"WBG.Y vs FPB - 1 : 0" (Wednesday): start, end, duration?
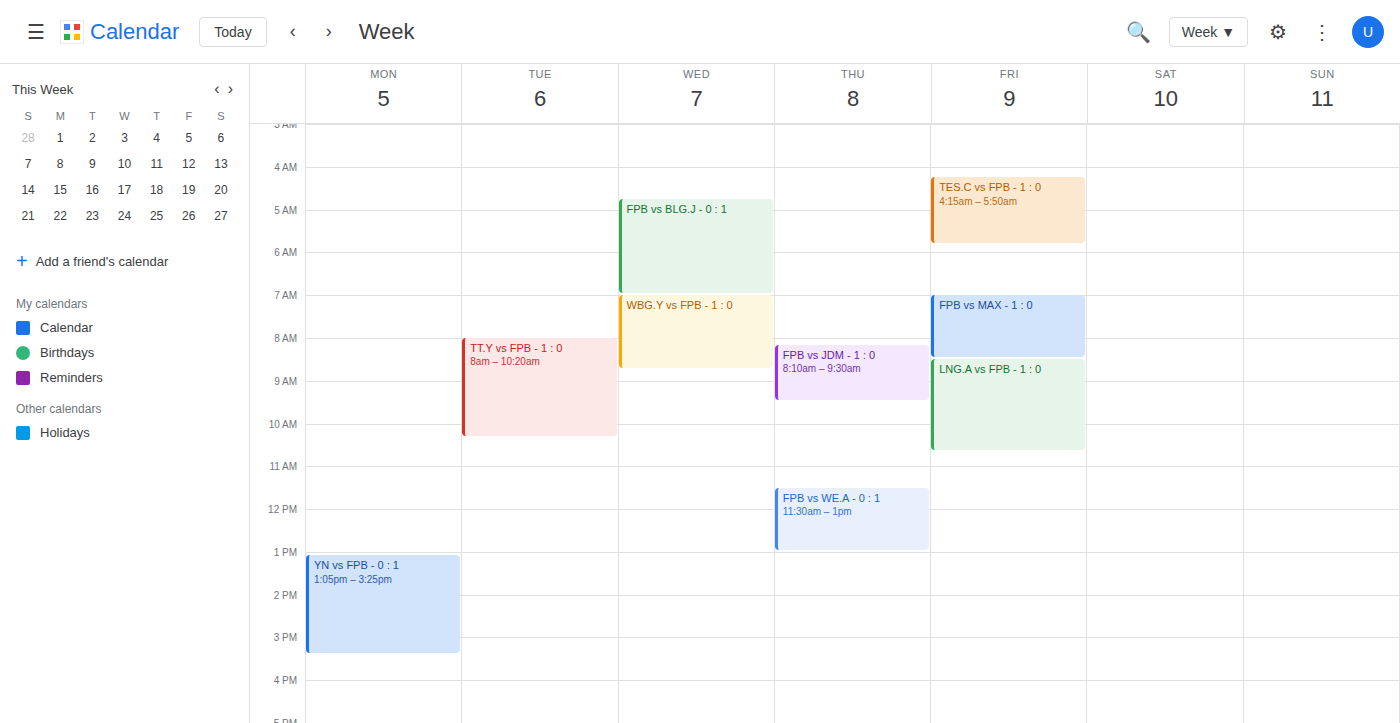
7:00 AM to 8:45 AM, 1 hour 45 minutes